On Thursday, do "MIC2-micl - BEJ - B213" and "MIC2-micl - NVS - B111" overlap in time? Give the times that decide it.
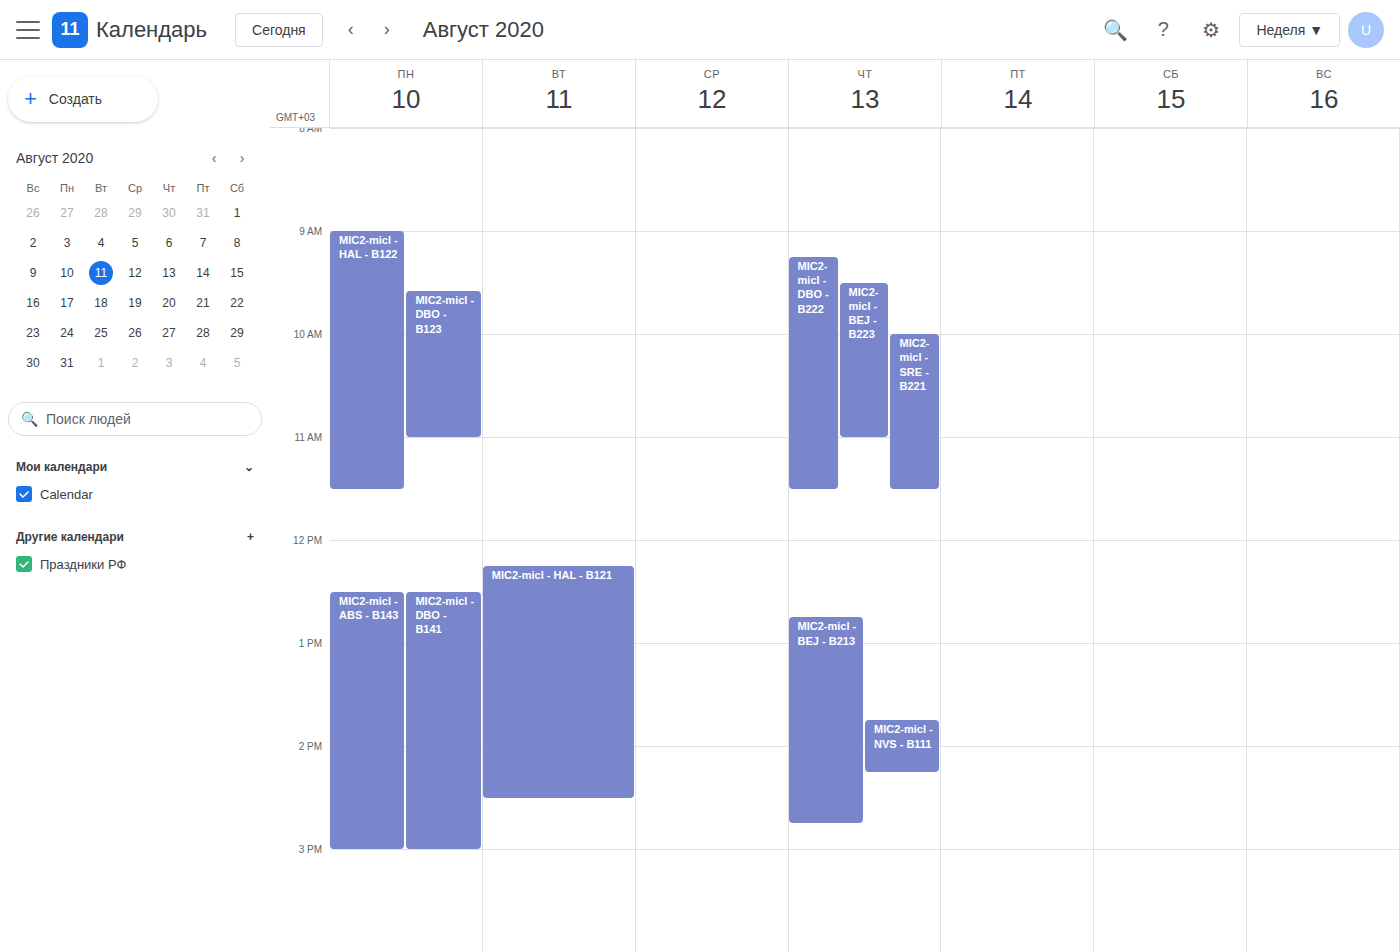
"MIC2-micl - NVS - B111" runs 1:45 PM to 2:15 PM, inside "MIC2-micl - BEJ - B213" -- they overlap.